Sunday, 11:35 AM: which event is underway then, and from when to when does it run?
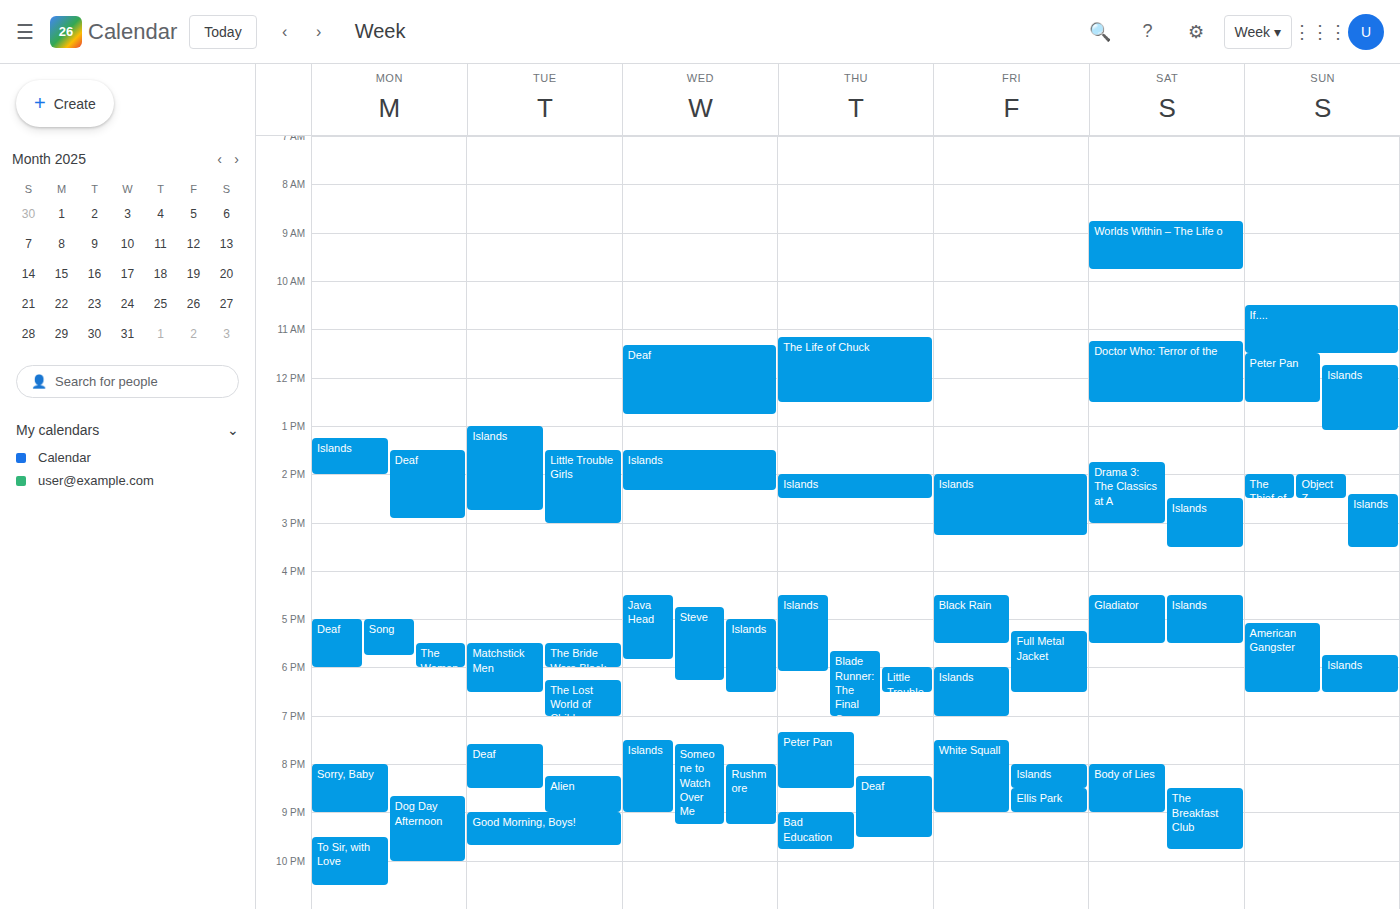
"Peter Pan", 11:30 AM to 12:30 PM